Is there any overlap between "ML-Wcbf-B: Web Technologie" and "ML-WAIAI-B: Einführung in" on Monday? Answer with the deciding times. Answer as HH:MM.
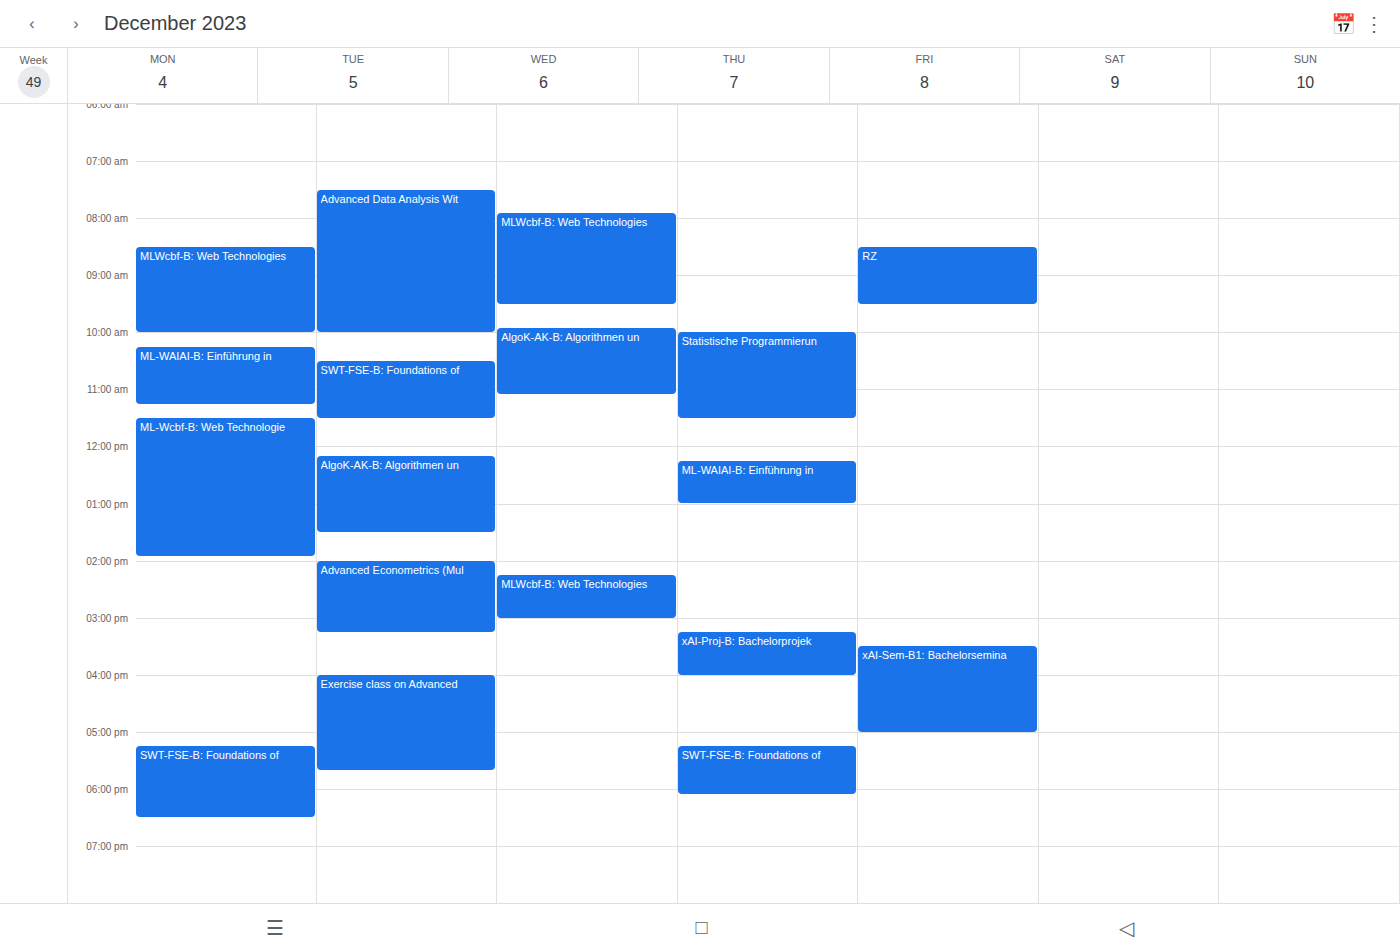
"ML-WAIAI-B: Einführung in" ends at 11:15 and "ML-Wcbf-B: Web Technologie" starts at 11:30 -- no overlap.